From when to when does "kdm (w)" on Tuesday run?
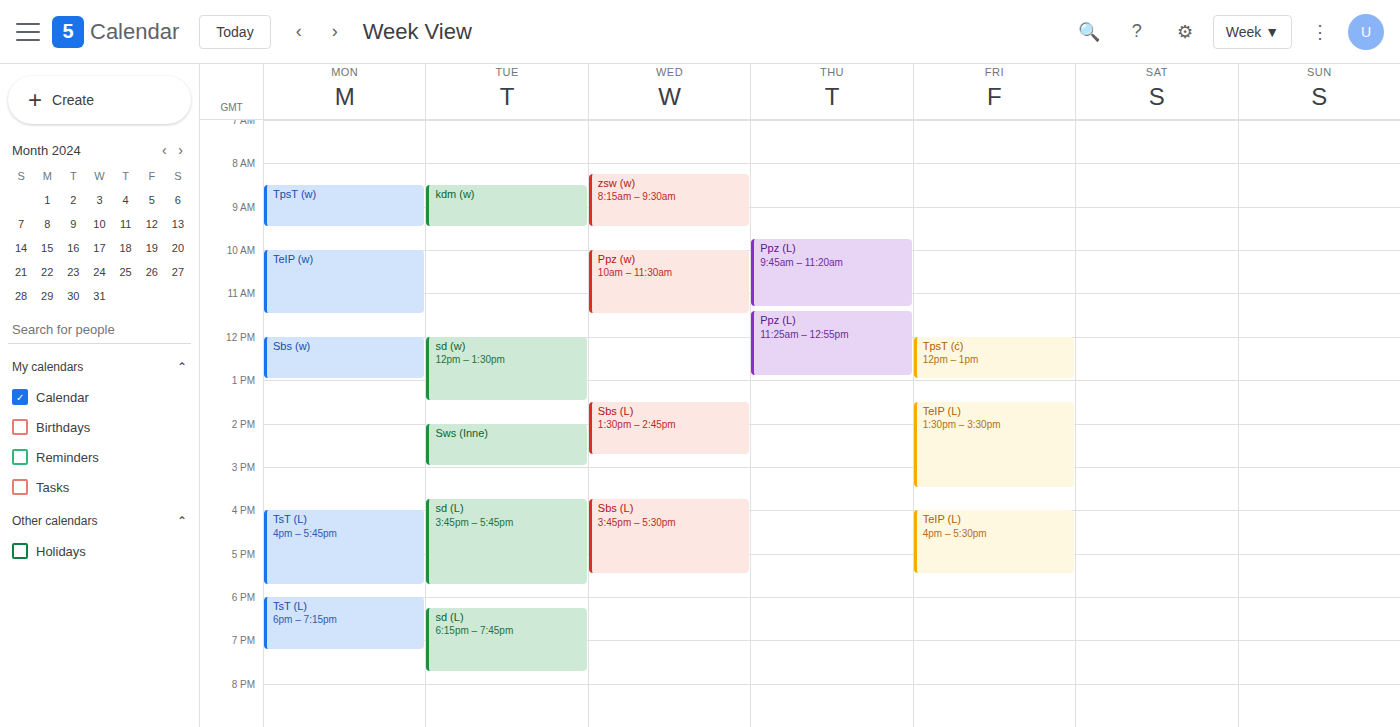
8:30 AM to 9:30 AM